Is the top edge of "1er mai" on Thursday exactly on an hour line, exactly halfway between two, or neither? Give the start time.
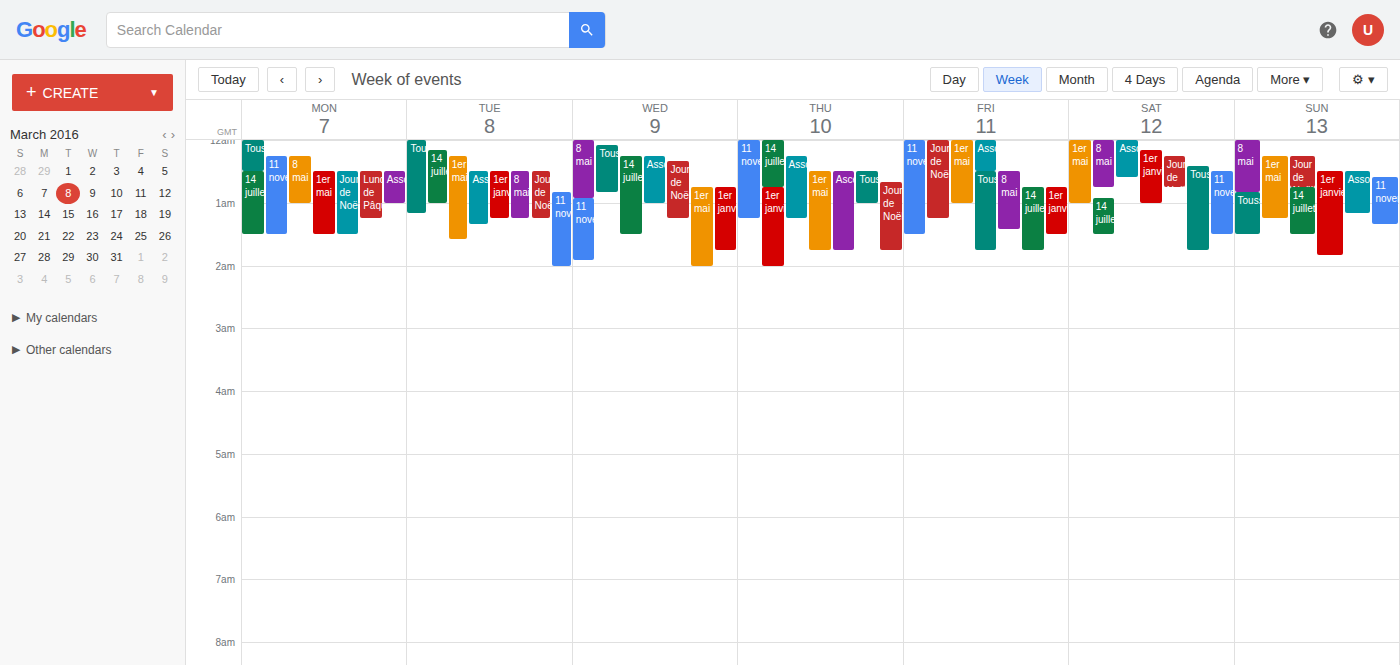
12:30 AM -- halfway between the 12 AM and 1 AM lines.